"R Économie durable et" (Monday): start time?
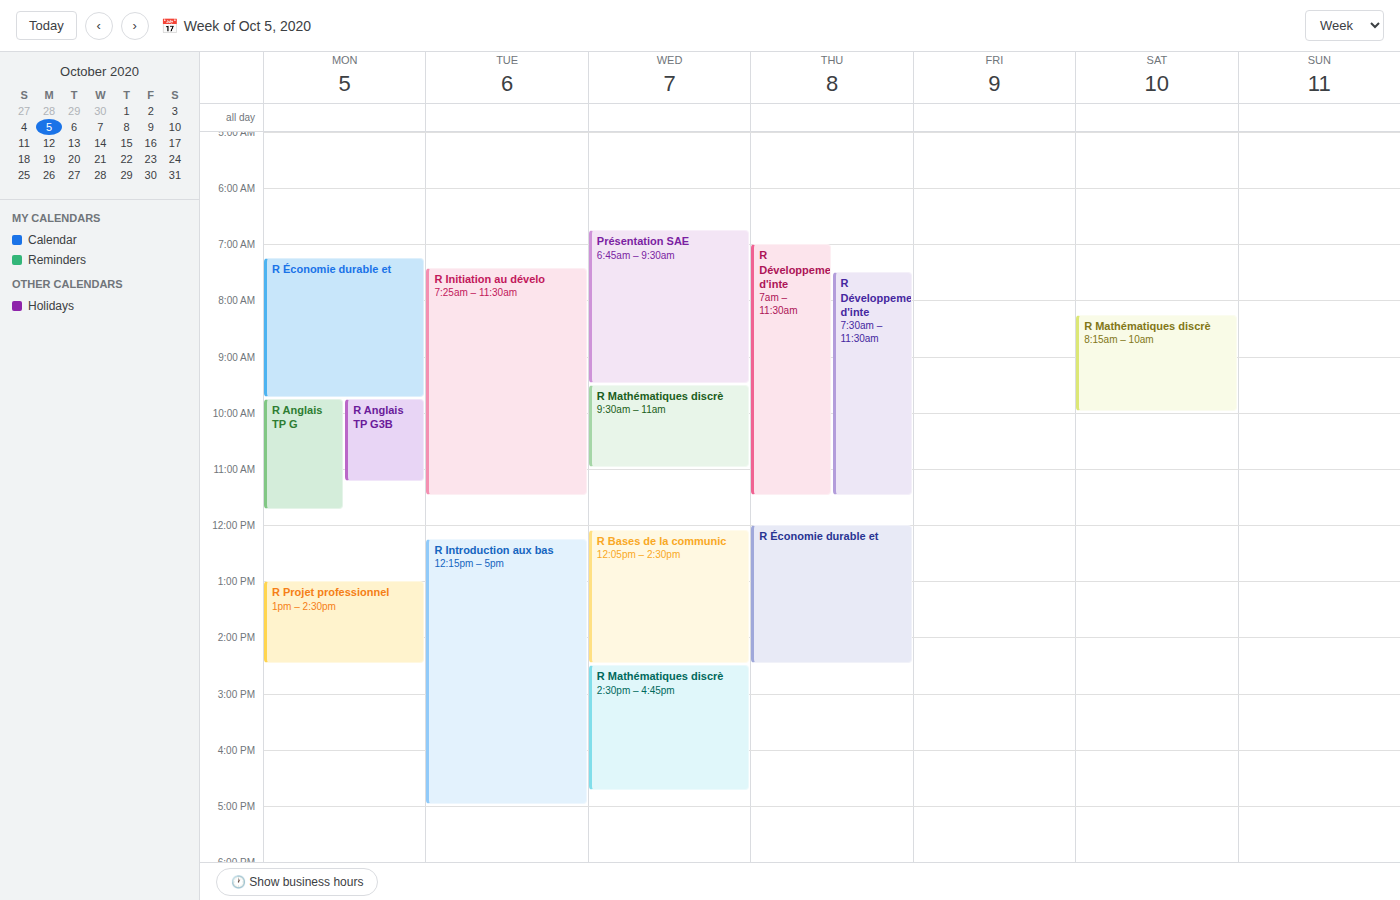
07:15